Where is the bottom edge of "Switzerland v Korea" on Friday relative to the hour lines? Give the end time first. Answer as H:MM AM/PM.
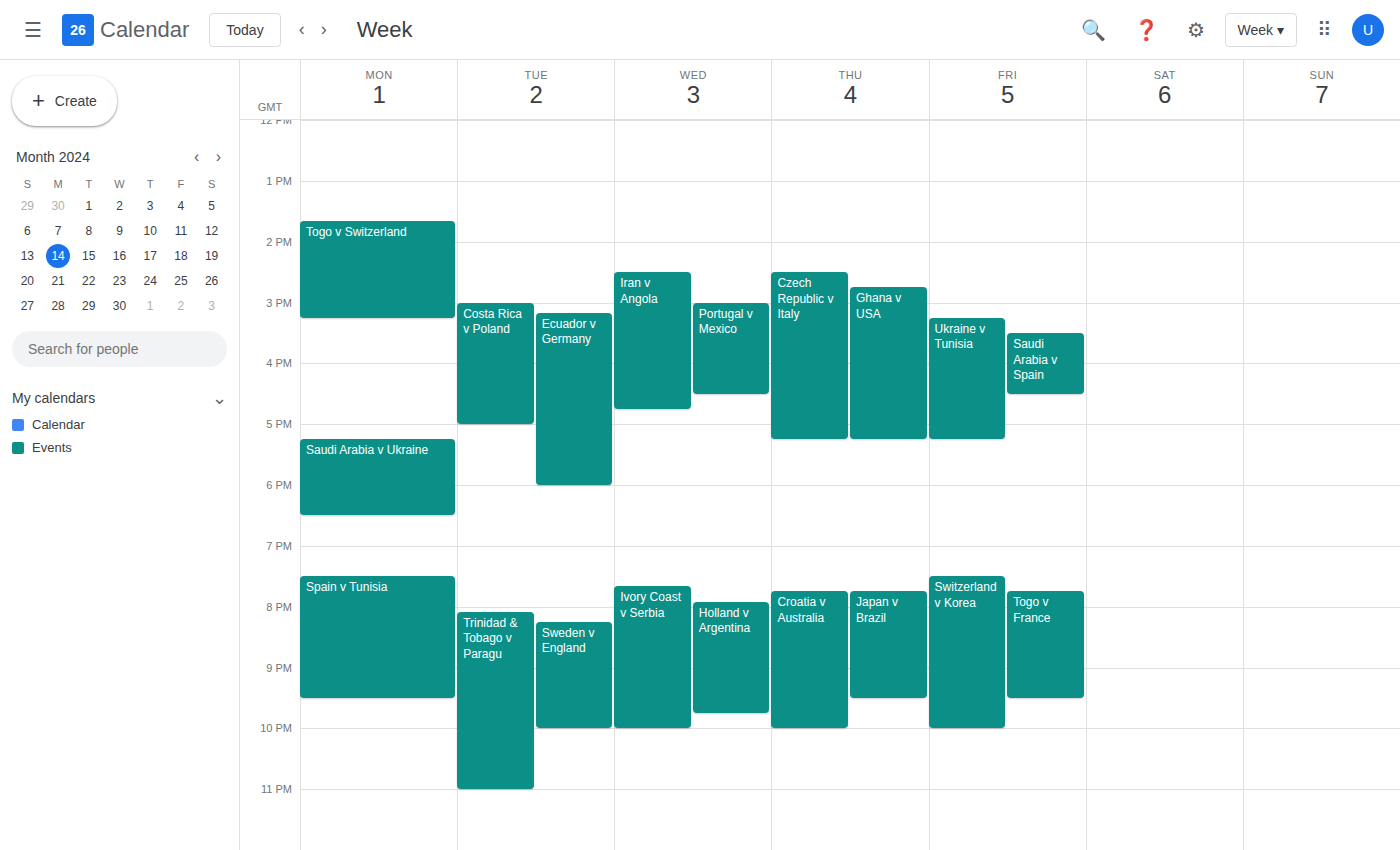
10:00 PM -- exactly on the 10 PM line.